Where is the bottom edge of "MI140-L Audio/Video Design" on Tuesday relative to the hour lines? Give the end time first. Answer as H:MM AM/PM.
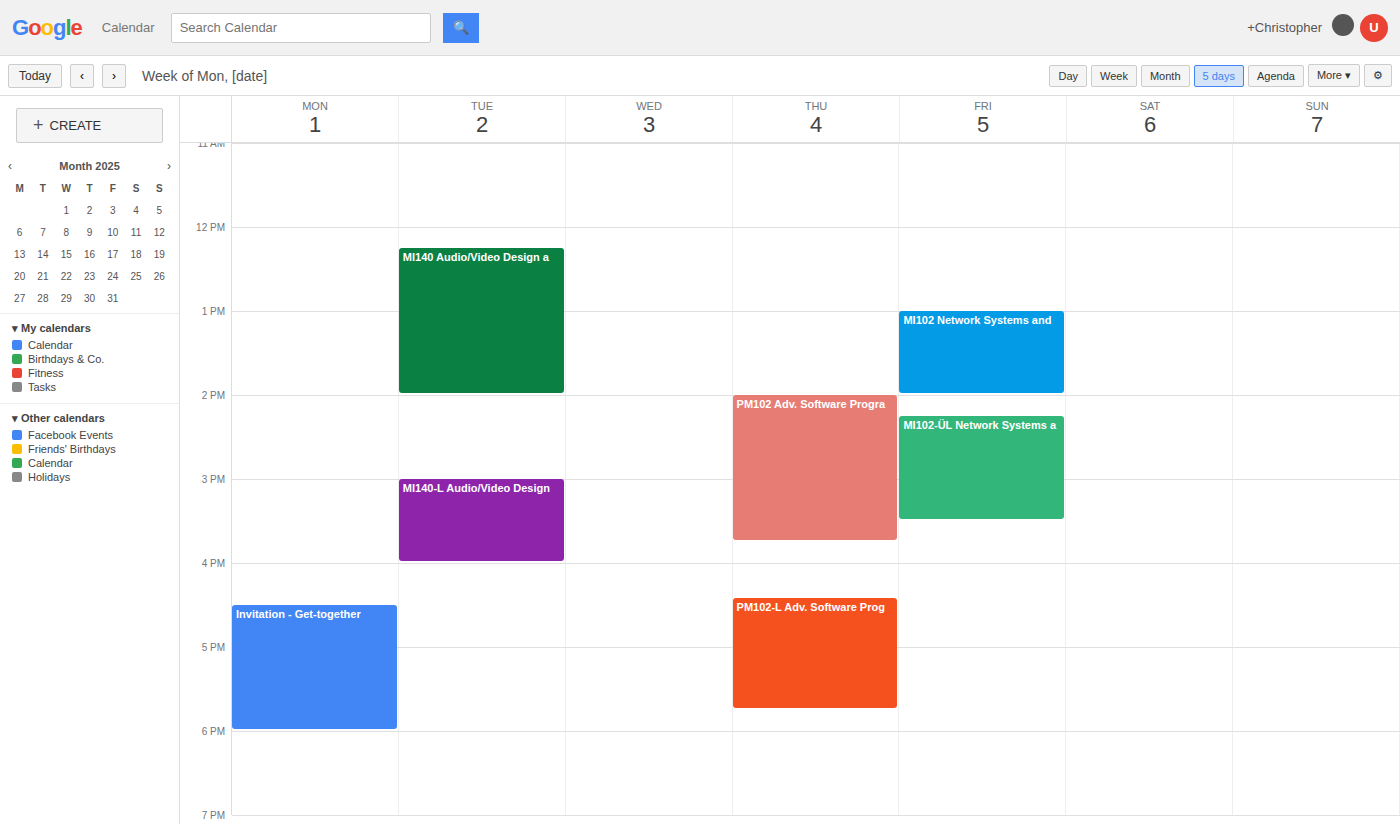
4:00 PM -- exactly on the 4 PM line.